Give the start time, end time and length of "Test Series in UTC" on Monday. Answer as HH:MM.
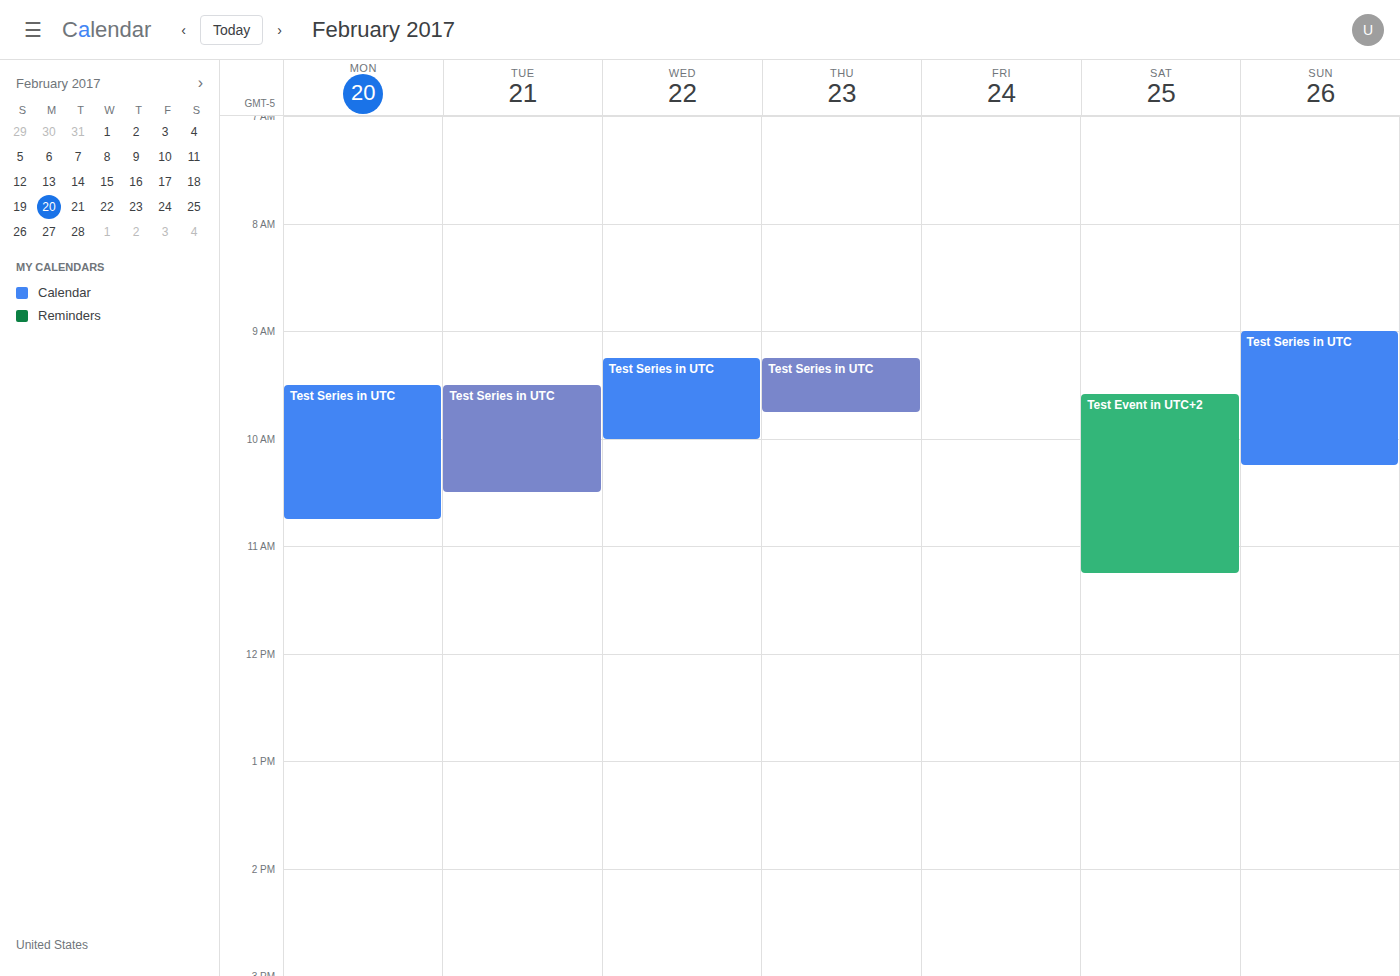
09:30 to 10:45, 1 hour 15 minutes